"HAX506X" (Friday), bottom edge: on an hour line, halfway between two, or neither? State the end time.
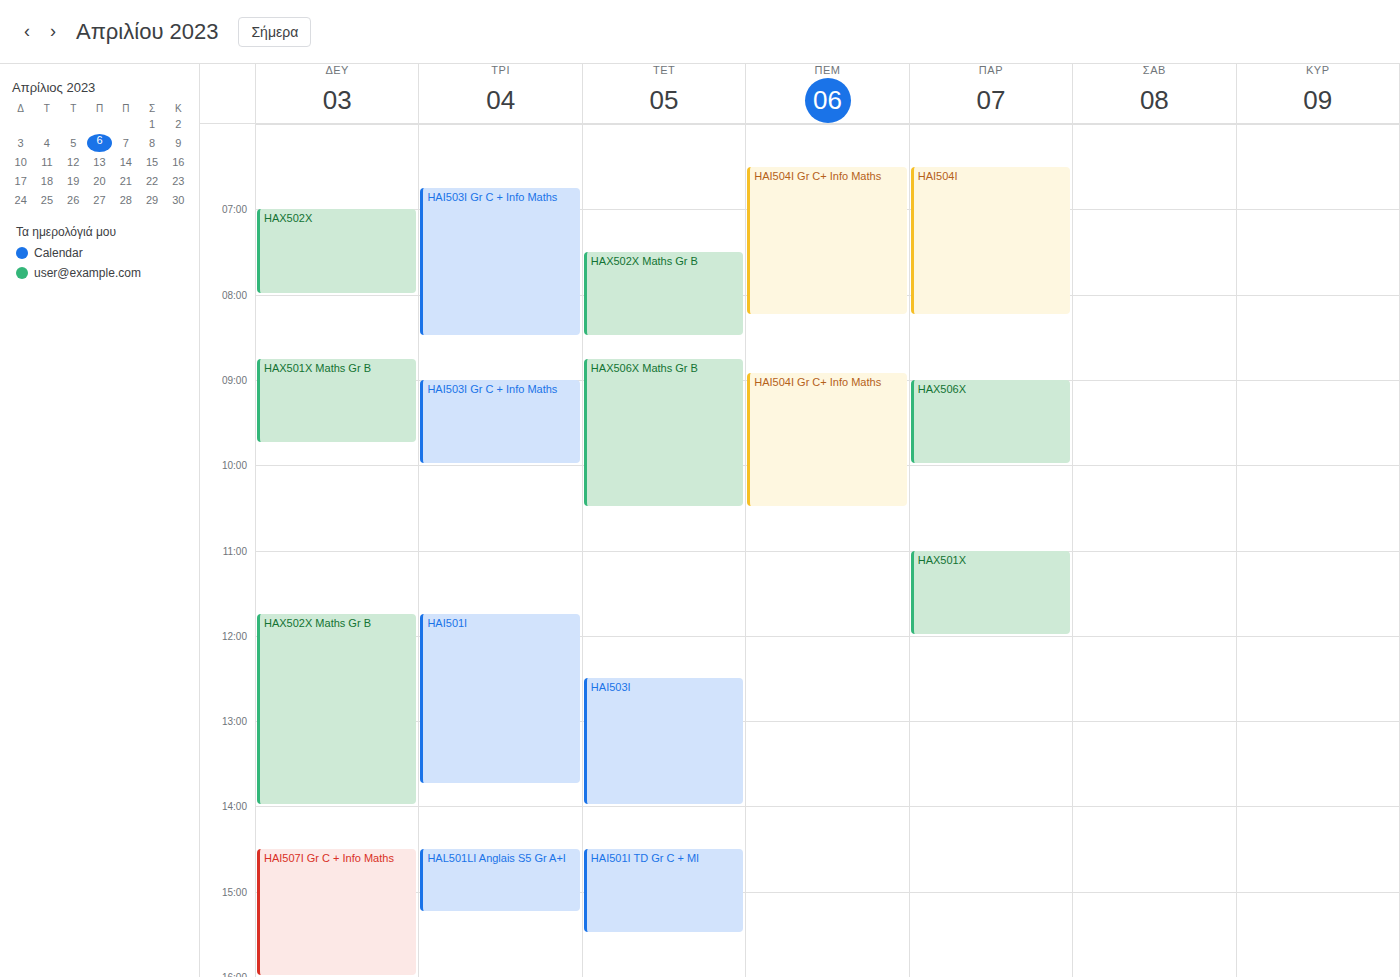
10:00 AM -- exactly on the 10 AM line.